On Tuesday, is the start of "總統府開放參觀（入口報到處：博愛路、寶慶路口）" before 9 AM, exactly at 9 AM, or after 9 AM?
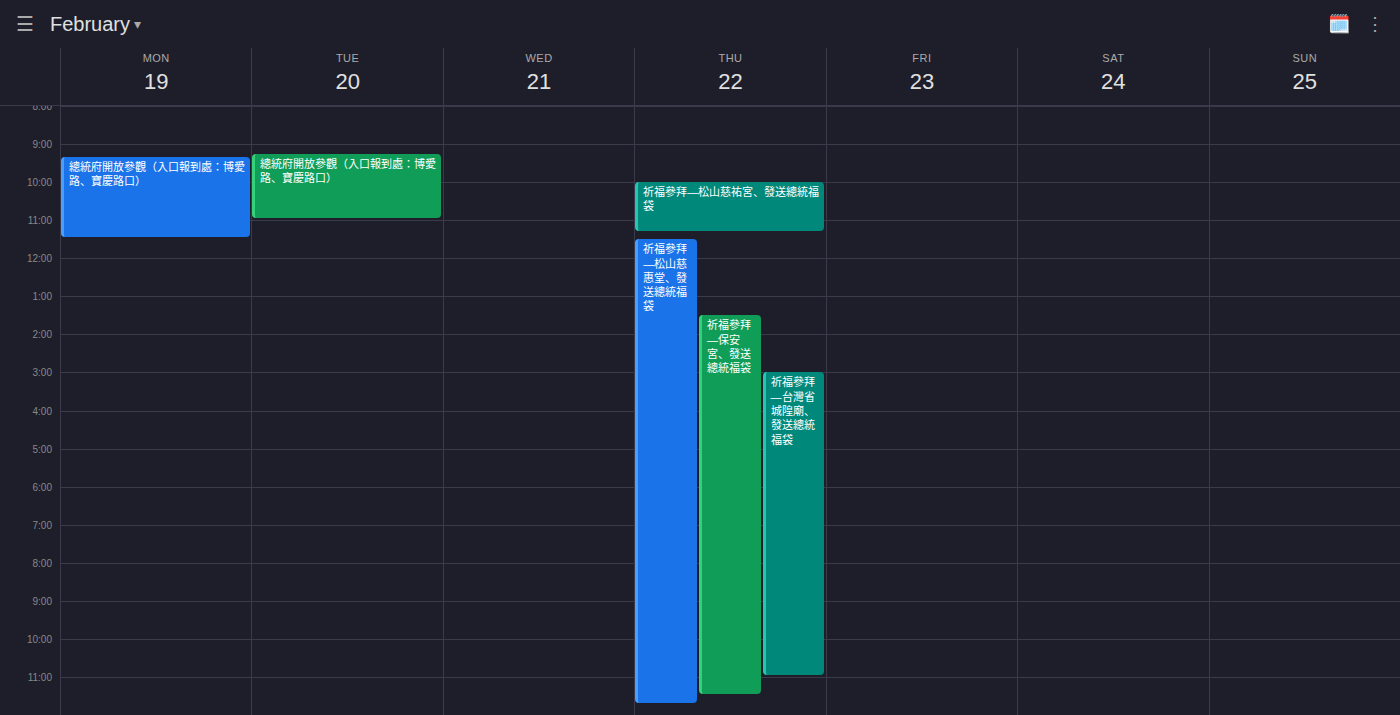
9:15 AM -- after 9 AM, 15 minutes below the 9 AM line.